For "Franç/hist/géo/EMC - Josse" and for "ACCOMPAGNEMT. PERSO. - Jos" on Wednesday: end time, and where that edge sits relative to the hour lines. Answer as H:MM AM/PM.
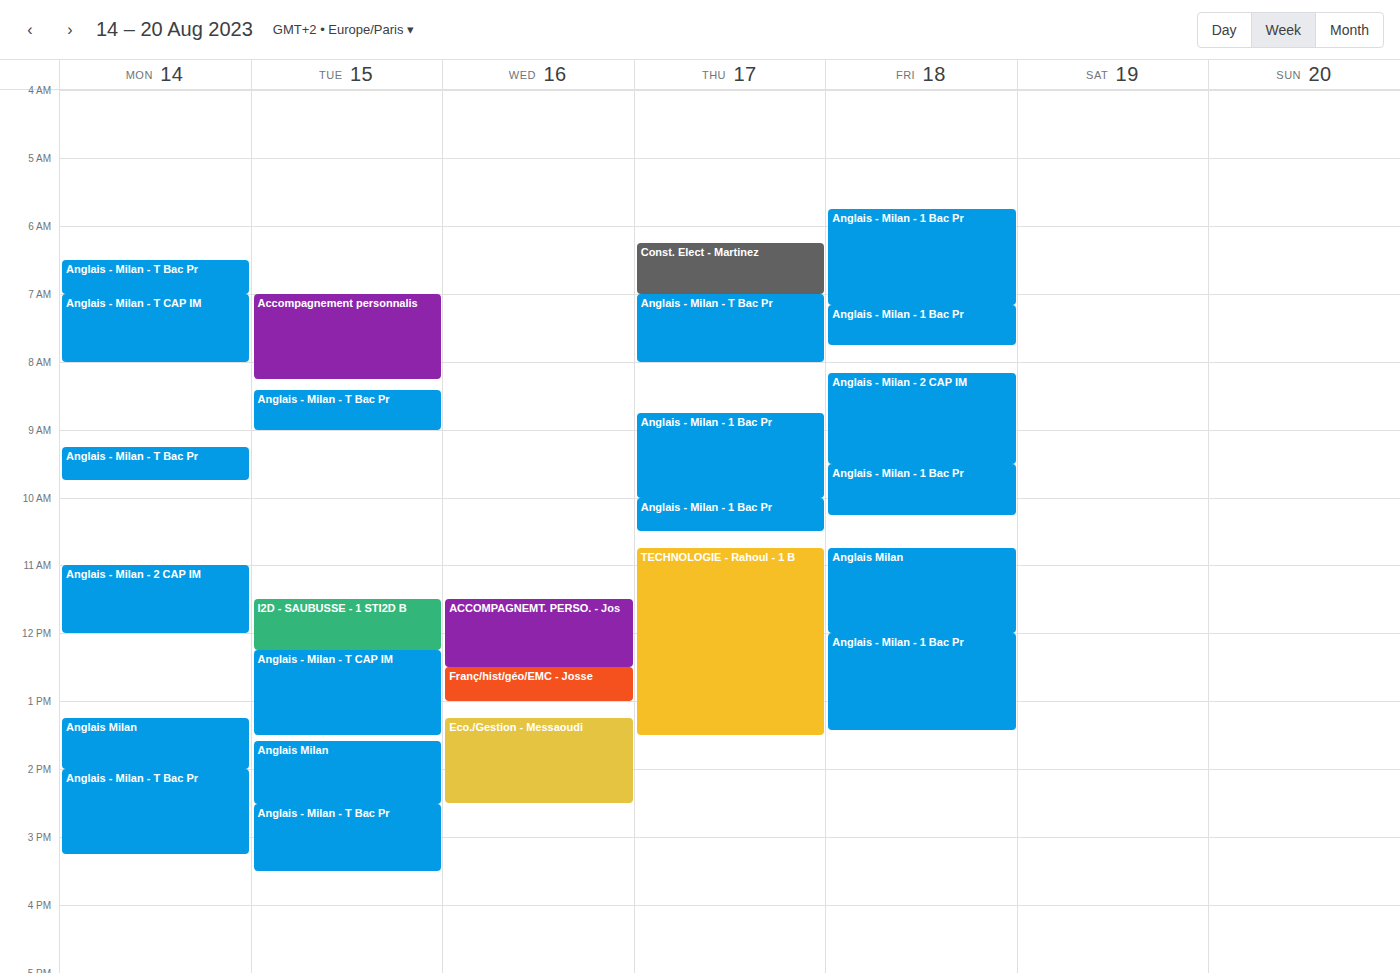
"Franç/hist/géo/EMC - Josse": 1:00 PM, exactly on the 1 PM line. "ACCOMPAGNEMT. PERSO. - Jos": 12:30 PM, halfway between the 12 PM and 1 PM lines.